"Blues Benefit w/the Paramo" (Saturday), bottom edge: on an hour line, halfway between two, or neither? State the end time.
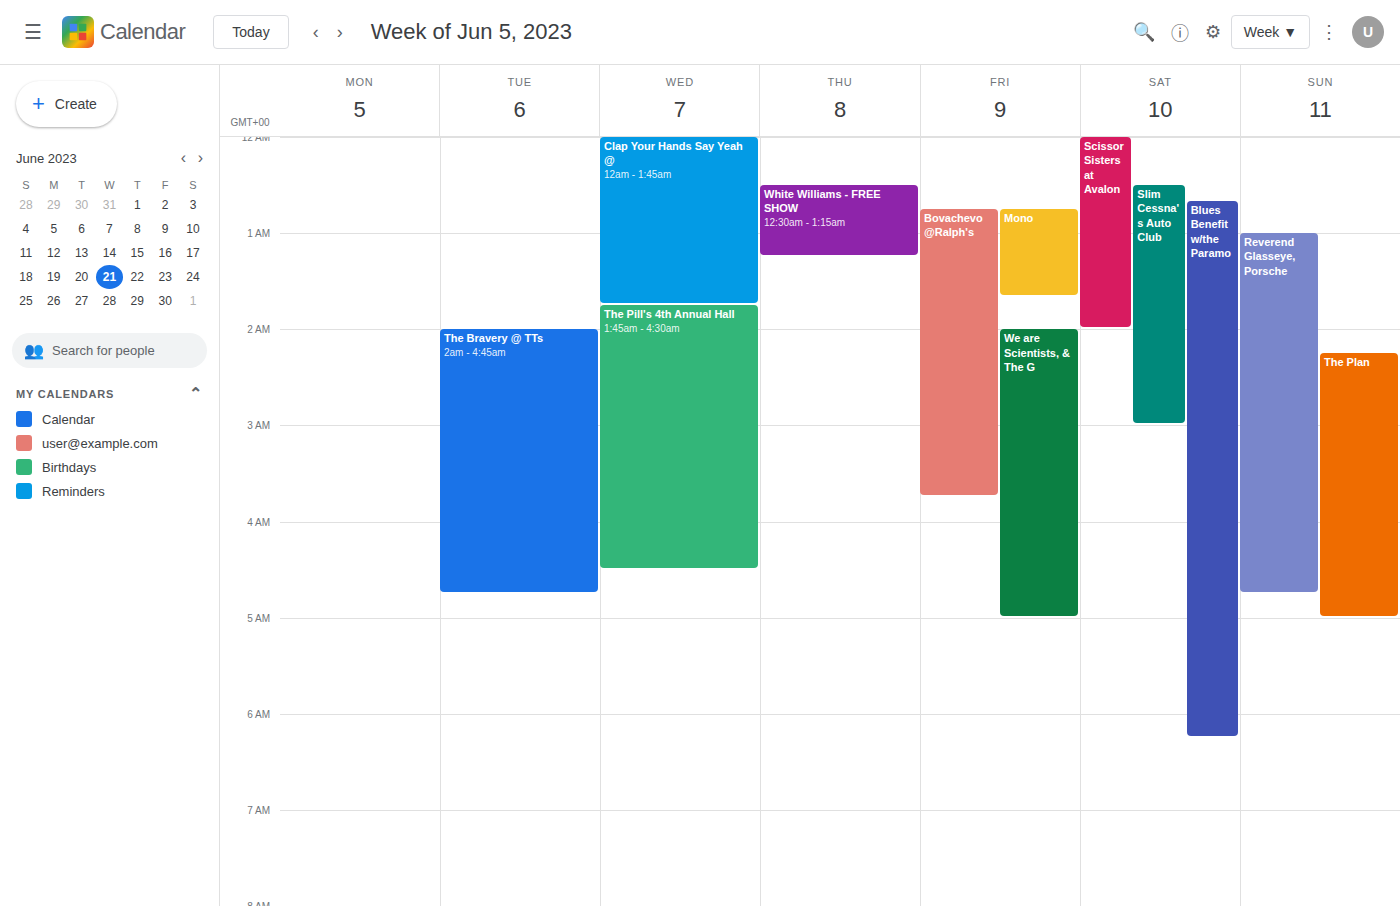
6:15 AM -- neither: a quarter of the way from the 6 AM line to the 7 AM line.